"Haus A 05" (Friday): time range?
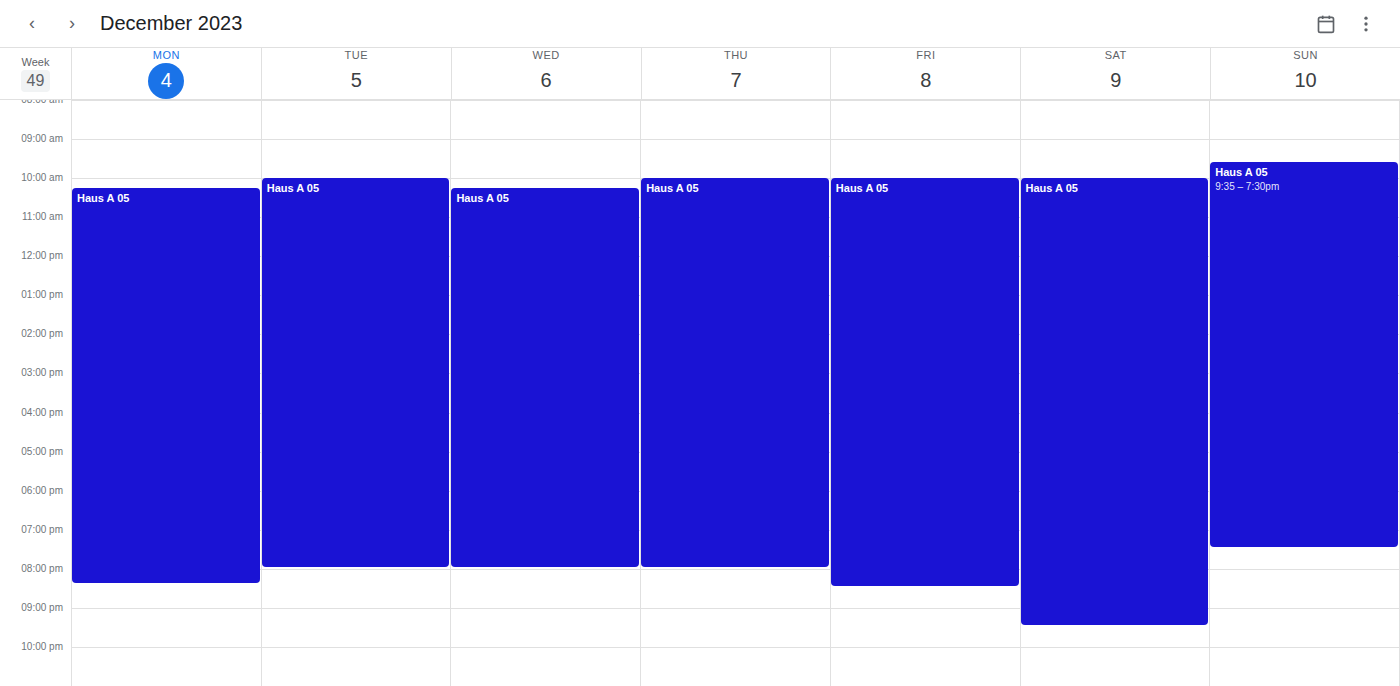
10:00 AM to 8:30 PM